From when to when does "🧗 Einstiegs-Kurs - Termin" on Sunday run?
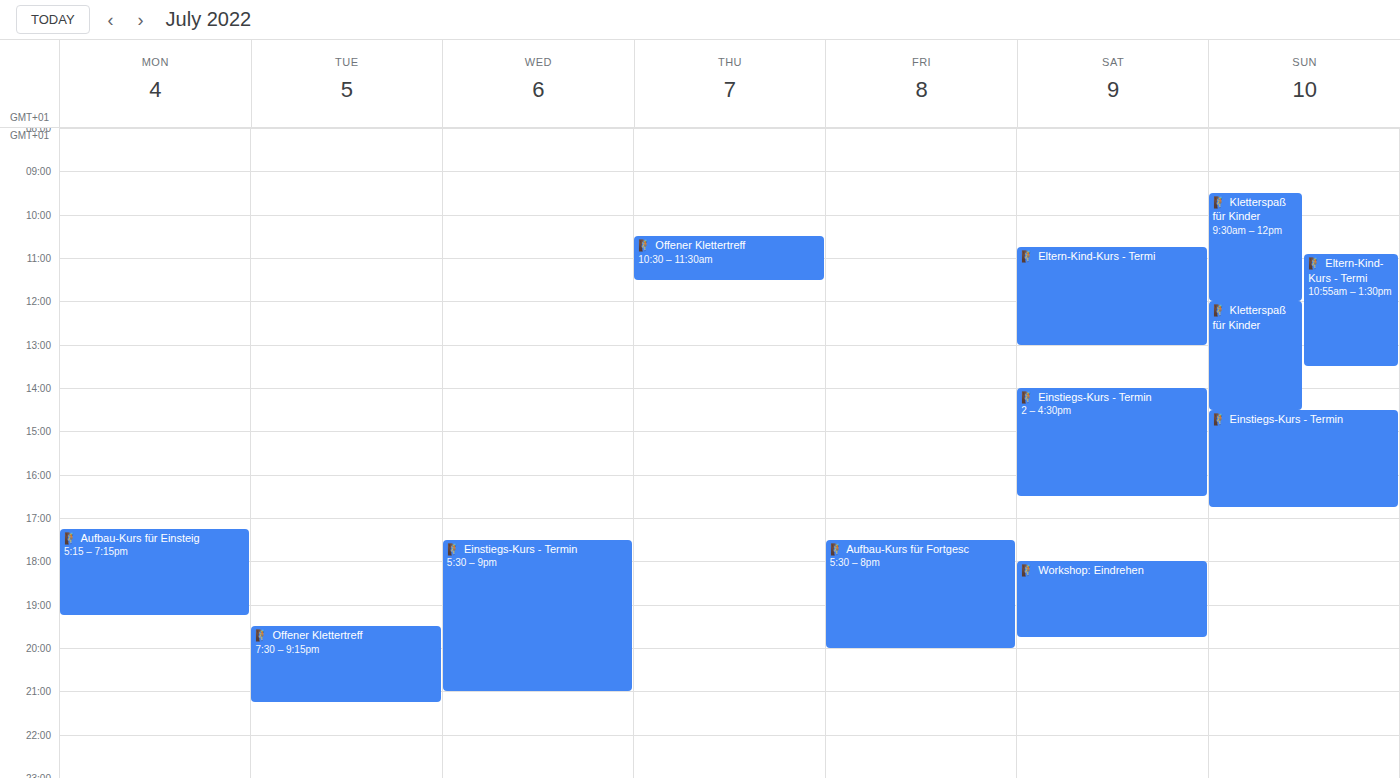
2:30 PM to 4:45 PM